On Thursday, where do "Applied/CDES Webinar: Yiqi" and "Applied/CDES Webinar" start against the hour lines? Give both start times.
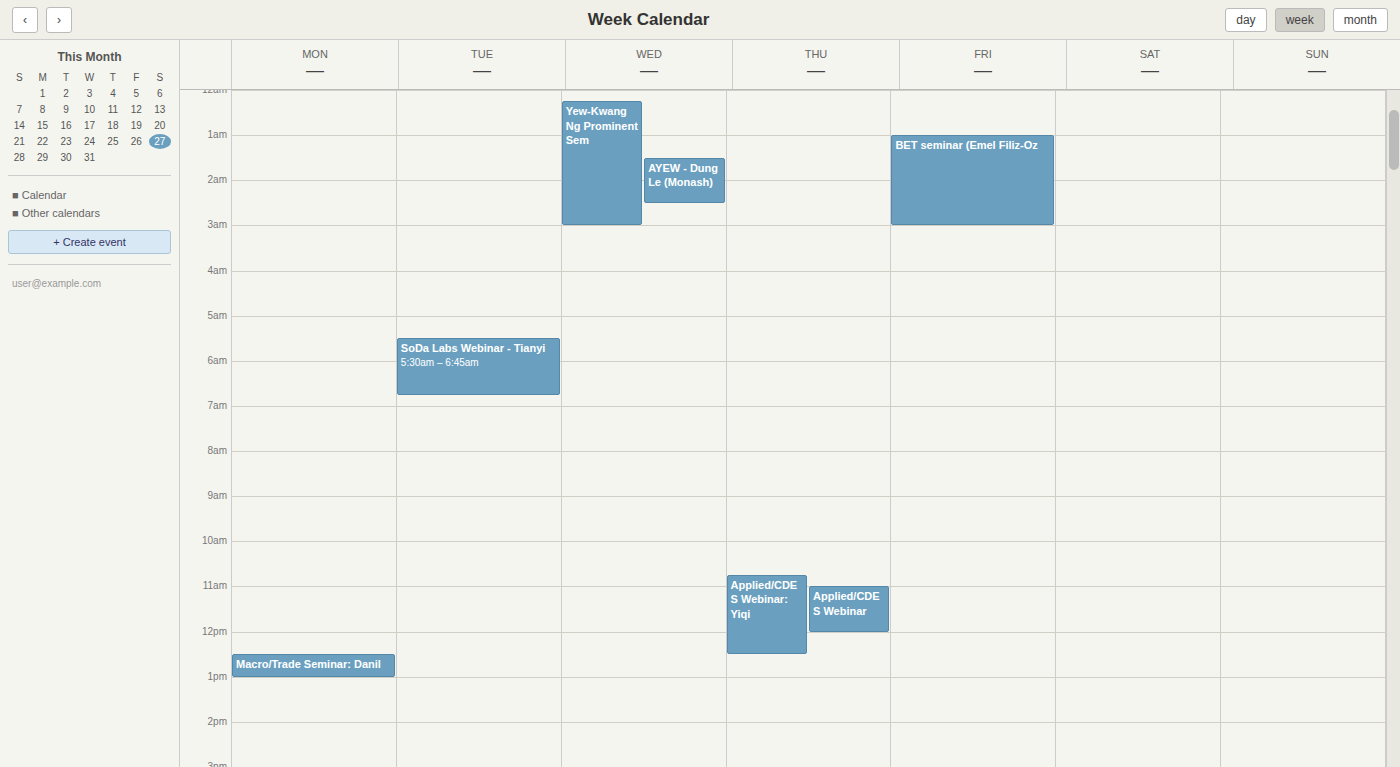
"Applied/CDES Webinar: Yiqi": 10:45 AM, neither: three quarters of the way from the 10 AM line to the 11 AM line. "Applied/CDES Webinar": 11:00 AM, exactly on the 11 AM line.